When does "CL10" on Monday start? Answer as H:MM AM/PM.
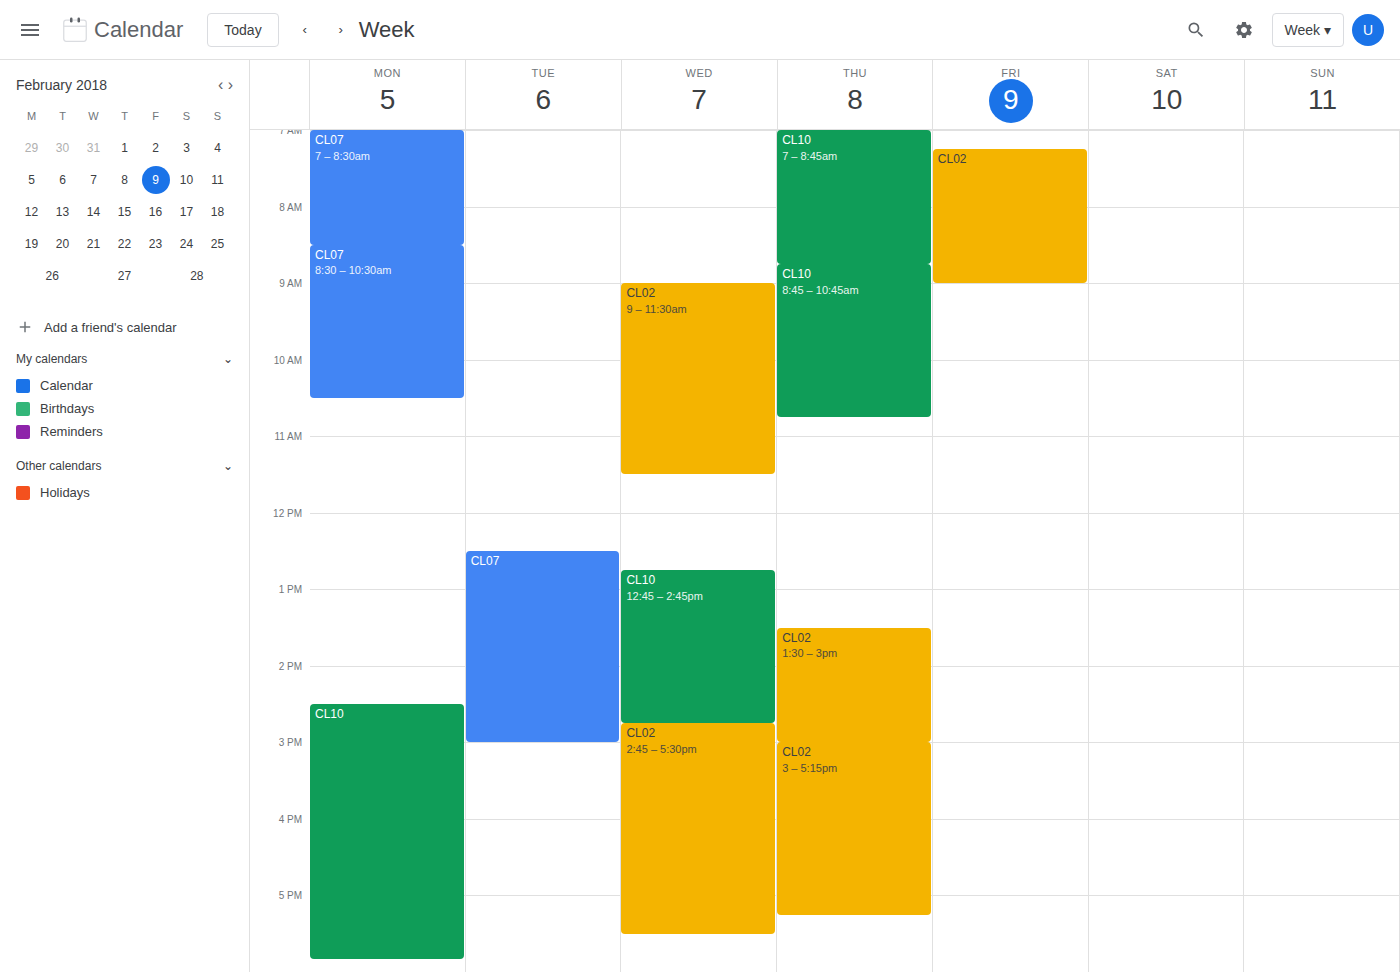
2:30 PM